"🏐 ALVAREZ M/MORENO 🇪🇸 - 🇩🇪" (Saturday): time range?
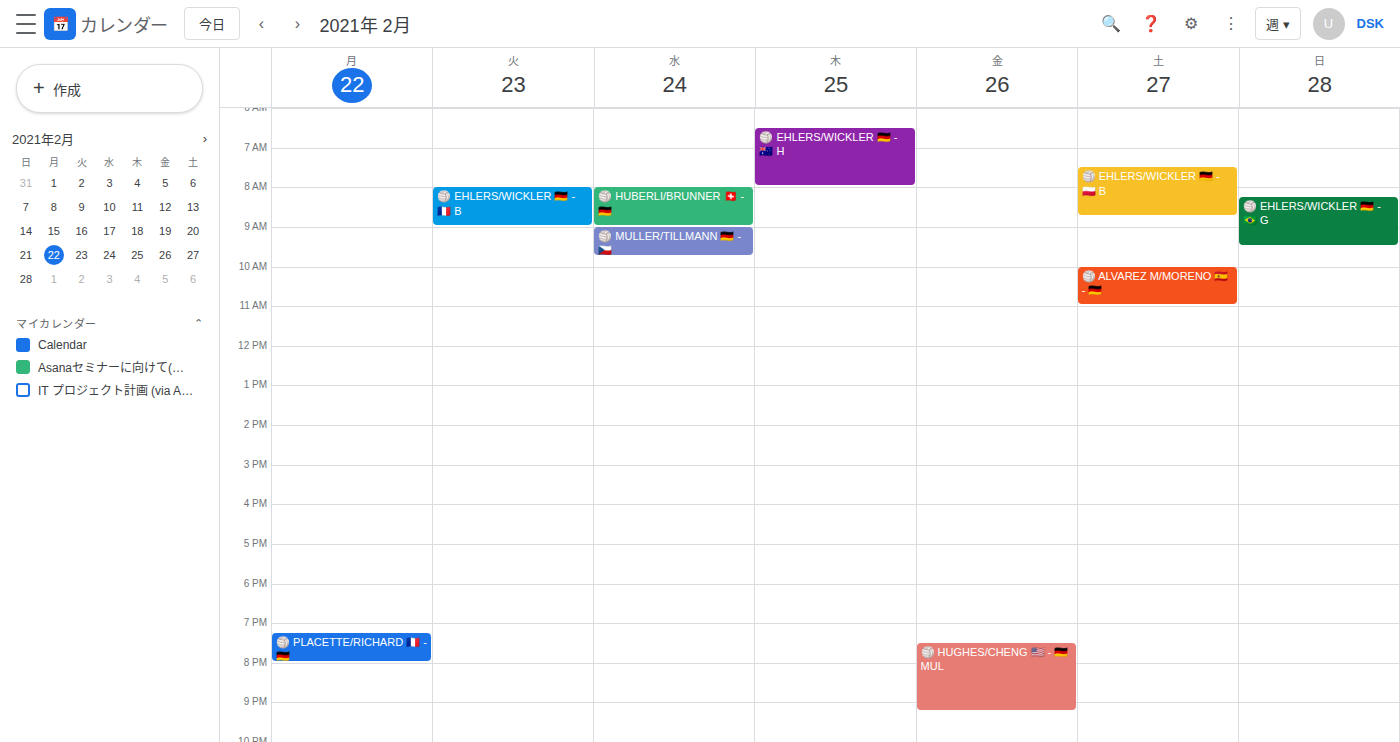
10:00 AM to 11:00 AM